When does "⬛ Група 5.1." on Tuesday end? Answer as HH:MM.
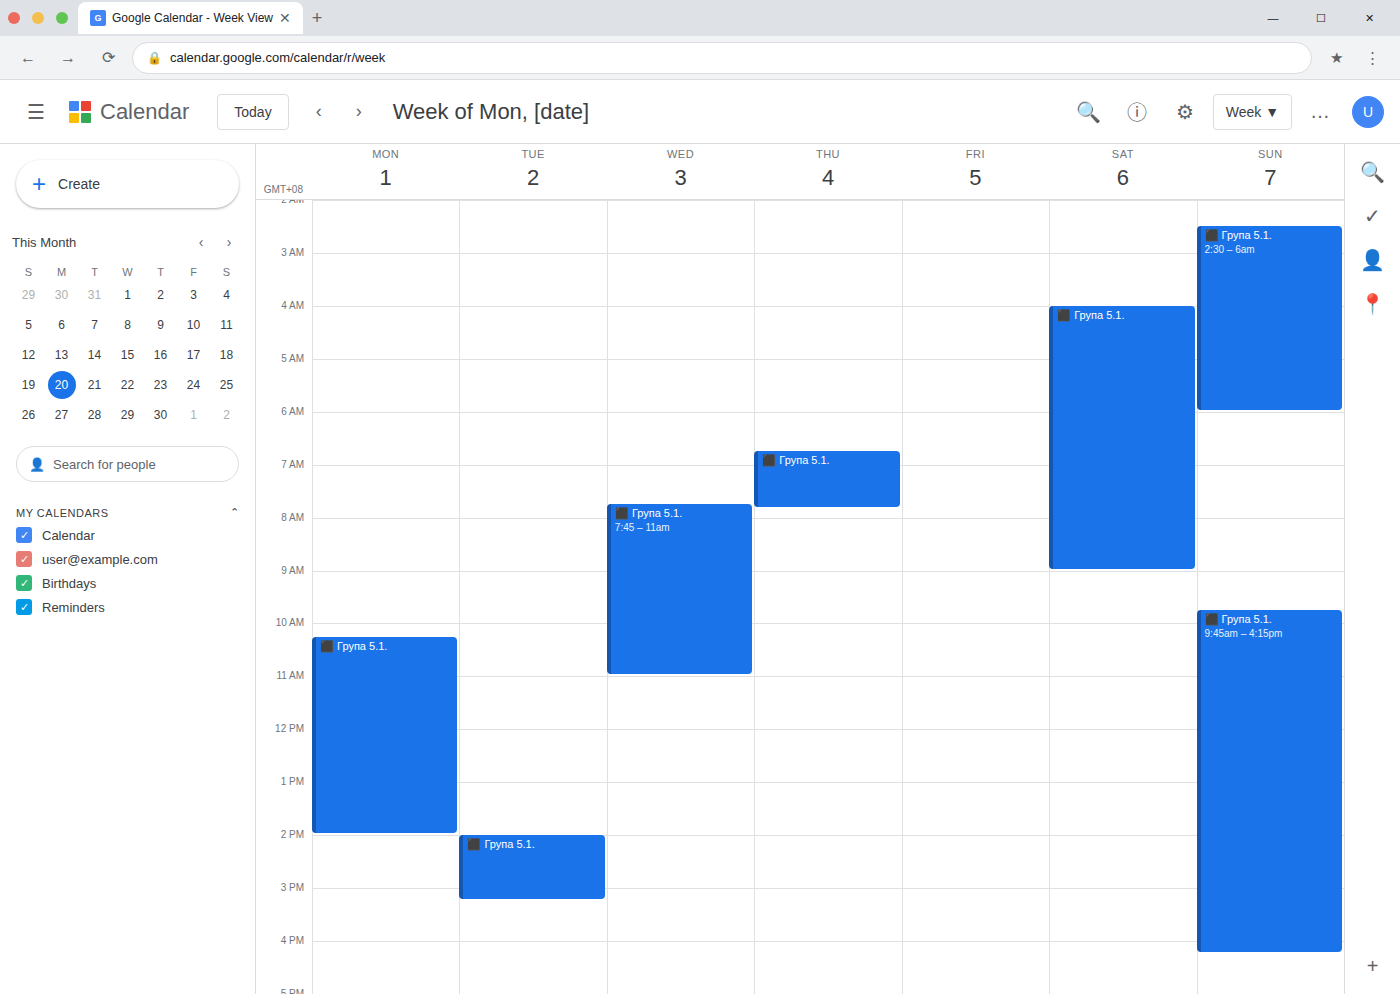
15:15